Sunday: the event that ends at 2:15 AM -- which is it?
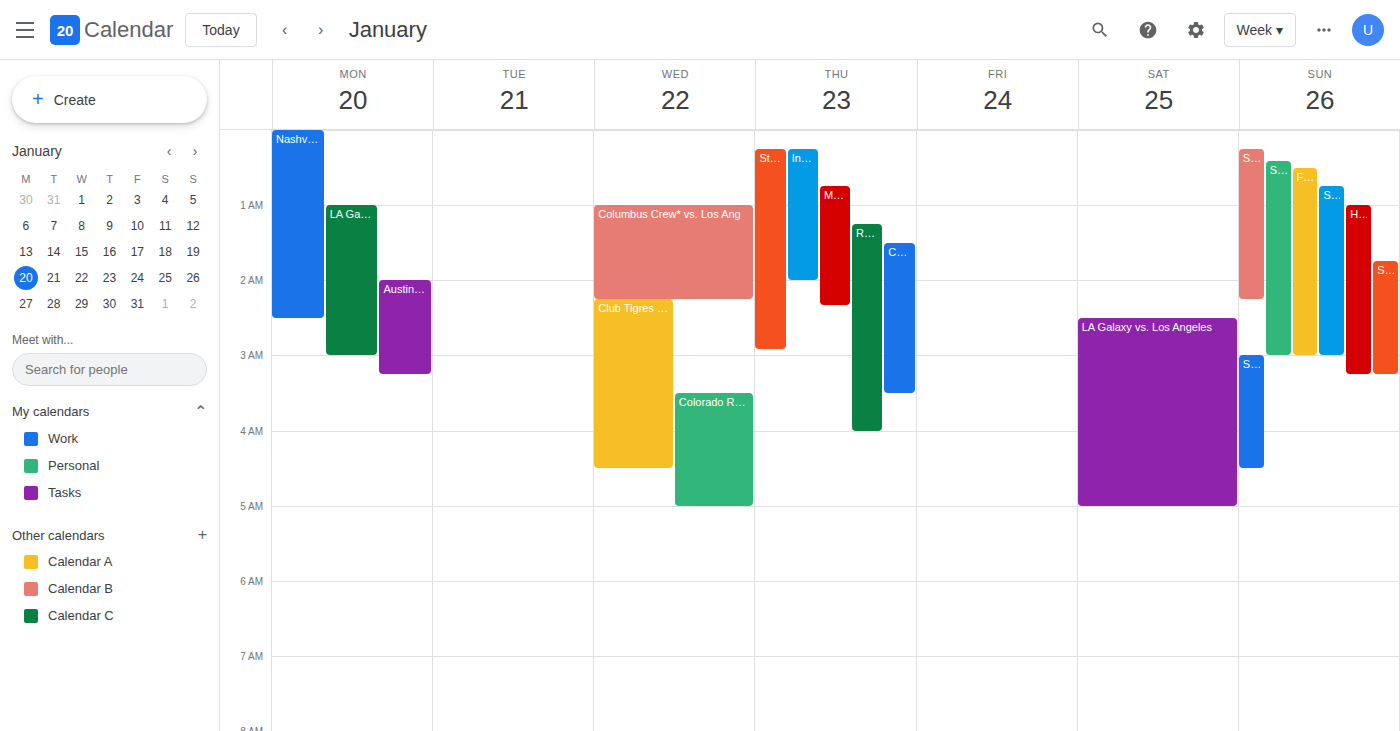
"Seattle Sounders FC vs. Lo"